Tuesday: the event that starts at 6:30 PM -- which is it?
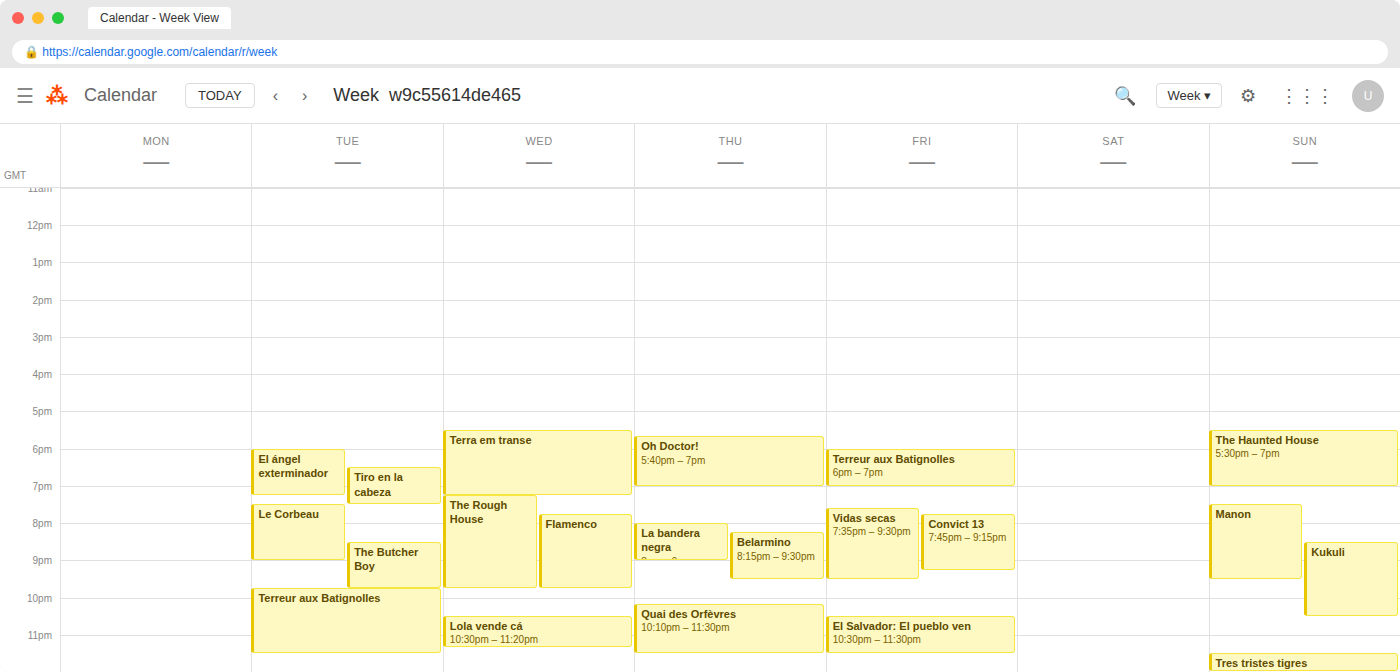
"Tiro en la cabeza"